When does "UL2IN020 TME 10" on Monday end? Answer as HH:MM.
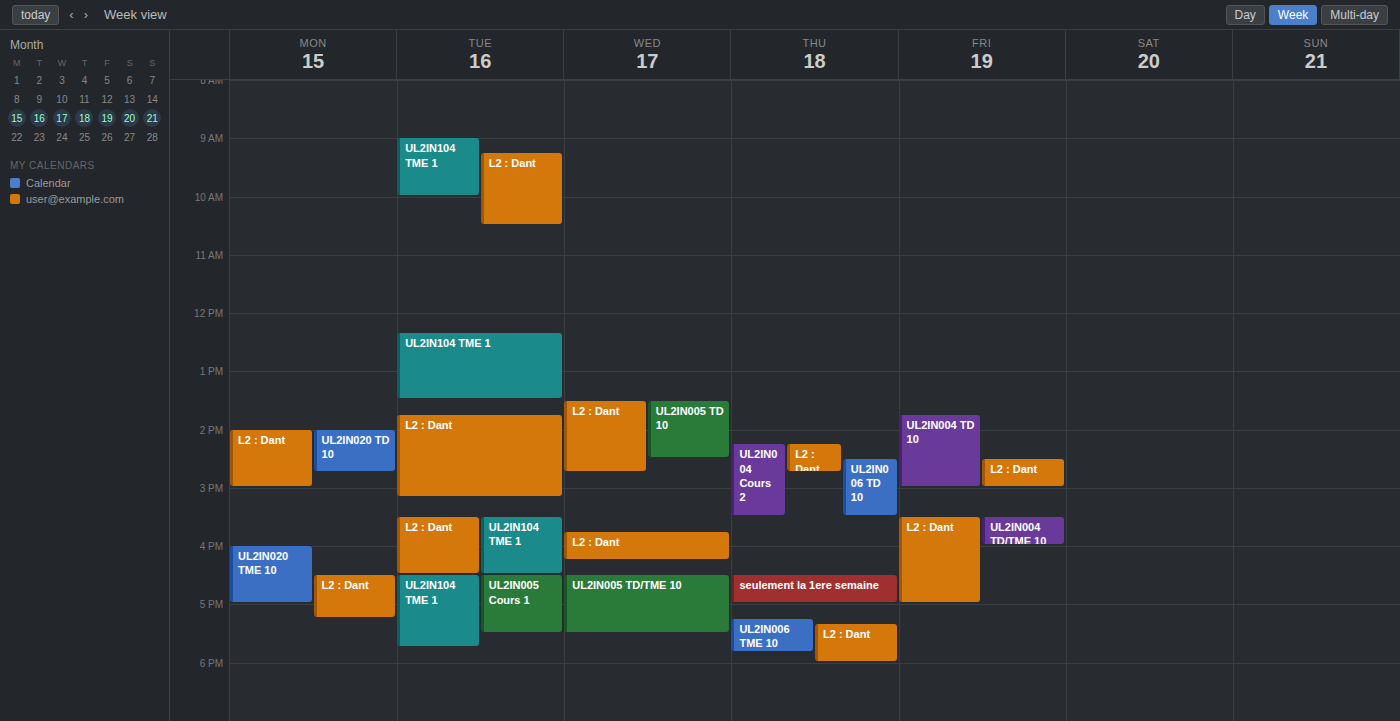
17:00